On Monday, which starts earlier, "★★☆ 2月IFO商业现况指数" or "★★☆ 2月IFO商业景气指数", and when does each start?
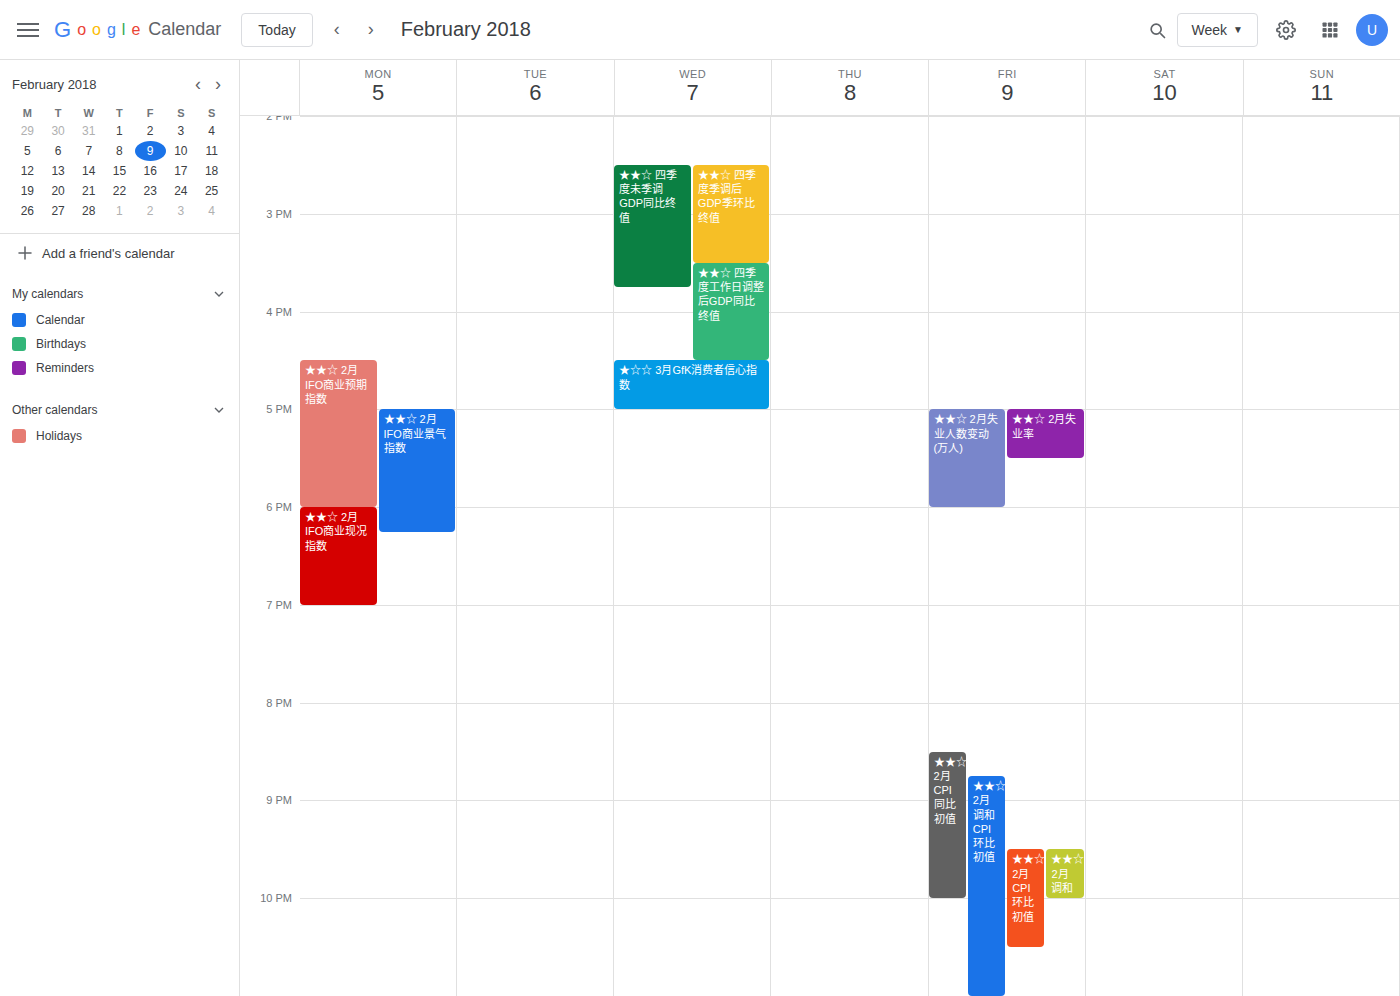
"★★☆ 2月IFO商业景气指数" 5:00 PM; "★★☆ 2月IFO商业现况指数" 6:00 PM.